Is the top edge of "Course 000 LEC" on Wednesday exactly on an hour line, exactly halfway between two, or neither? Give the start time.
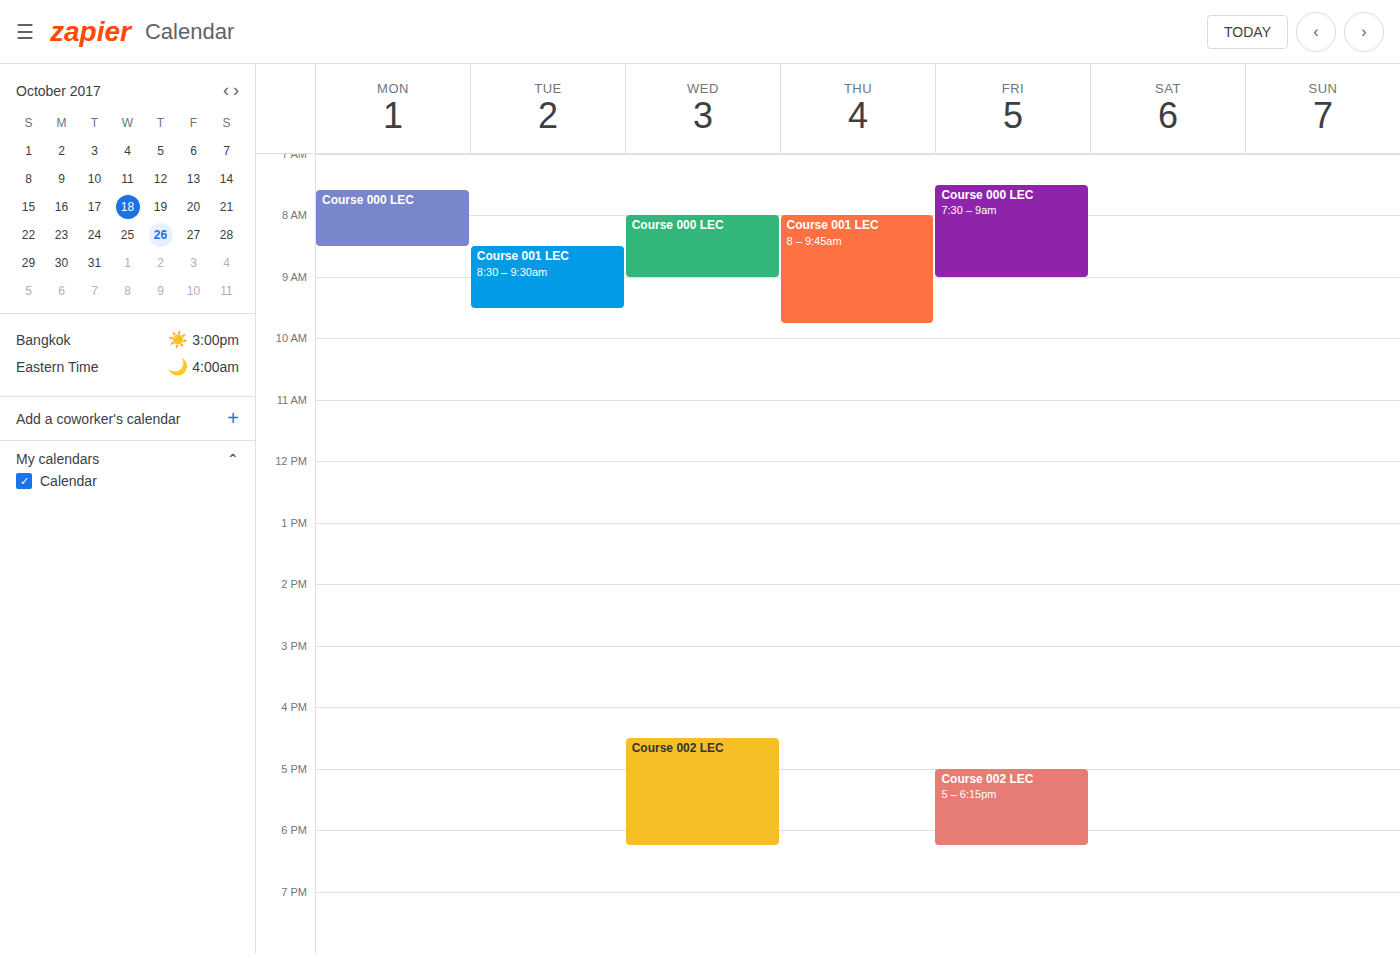
8:00 AM -- exactly on the 8 AM line.